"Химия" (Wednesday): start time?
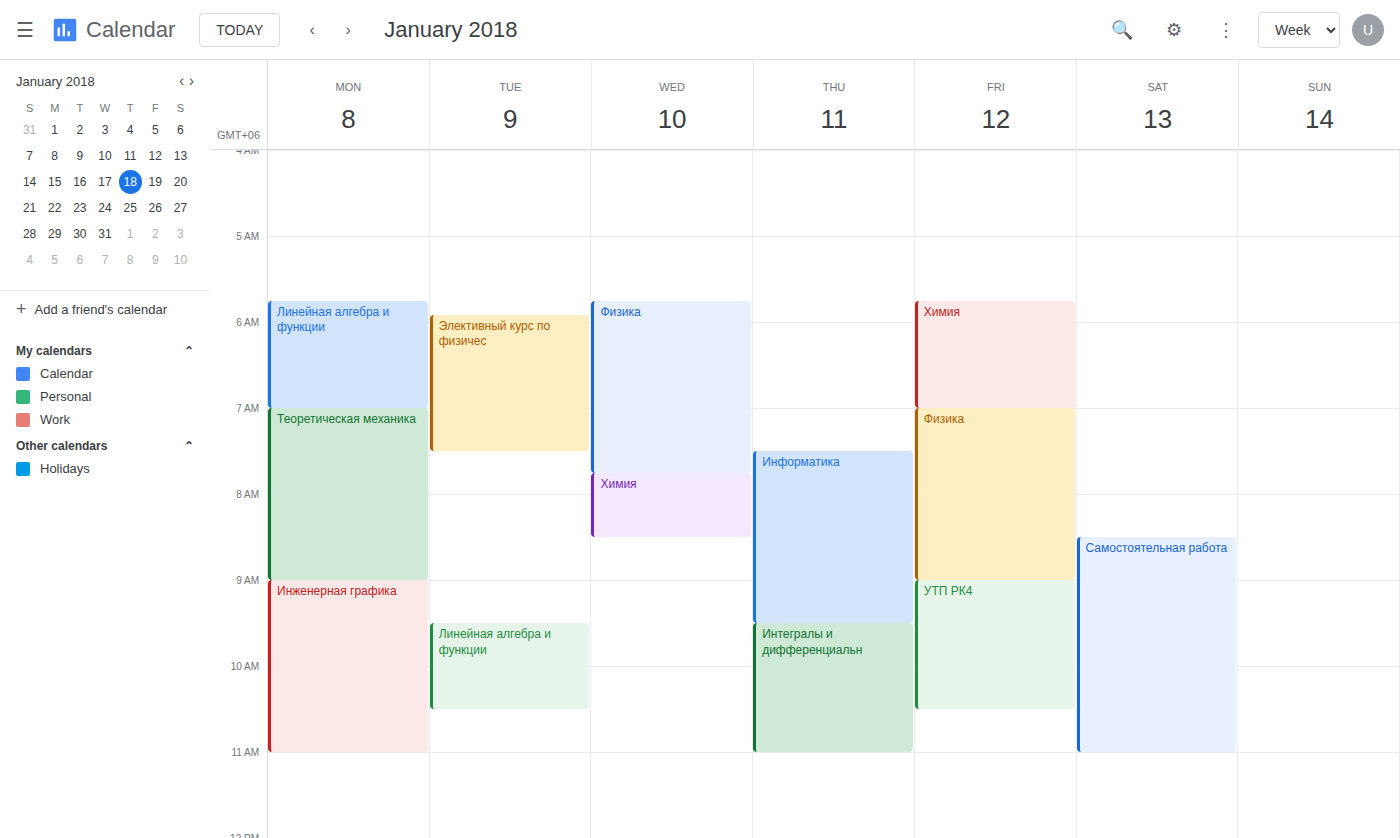
7:45 AM